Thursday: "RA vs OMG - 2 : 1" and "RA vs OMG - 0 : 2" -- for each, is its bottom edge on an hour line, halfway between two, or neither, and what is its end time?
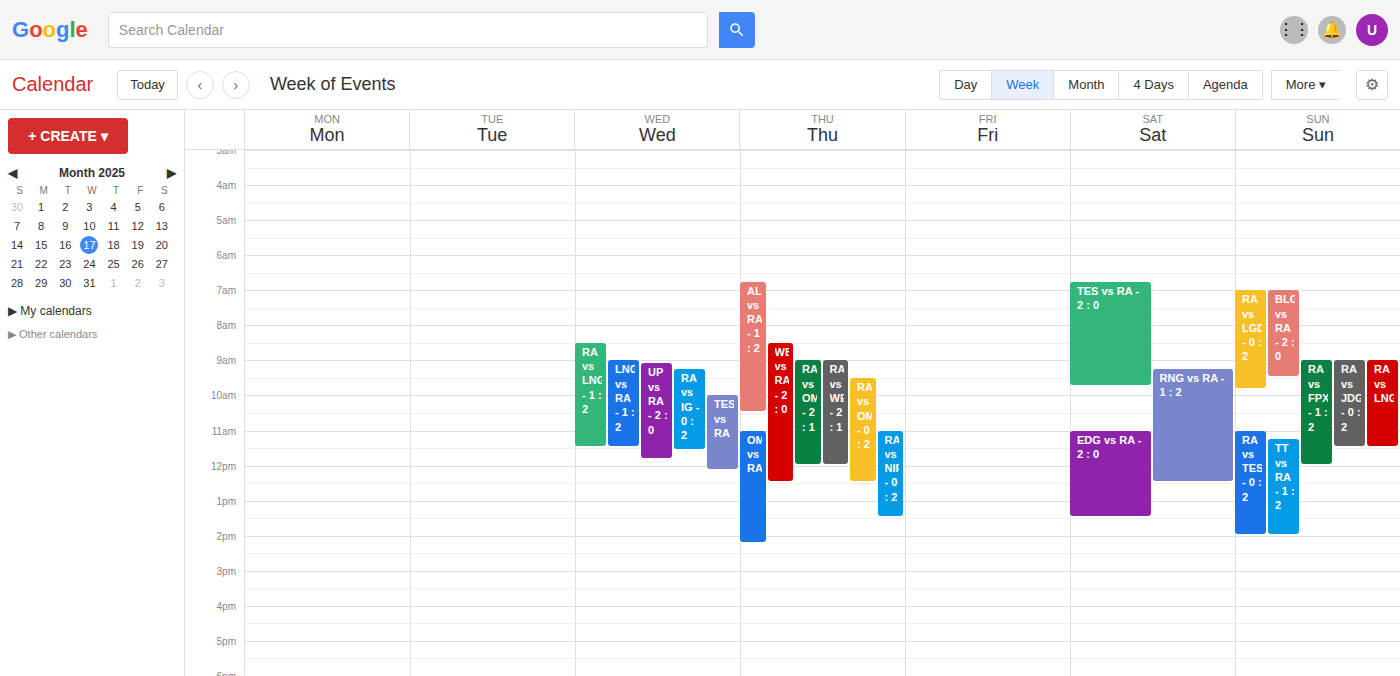
"RA vs OMG - 2 : 1": 12:00 PM, exactly on the 12 PM line. "RA vs OMG - 0 : 2": 12:30 PM, halfway between the 12 PM and 1 PM lines.